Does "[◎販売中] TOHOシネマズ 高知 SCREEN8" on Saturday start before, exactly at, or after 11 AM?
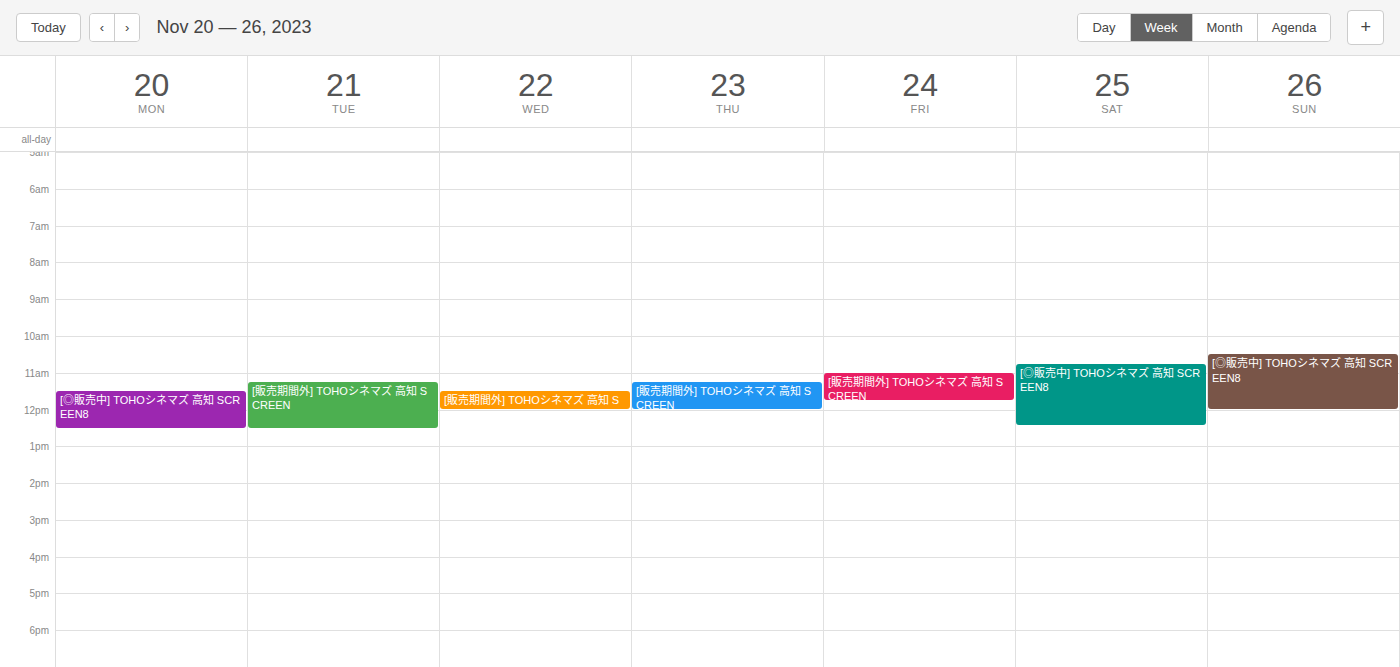
10:45 AM -- before 11 AM, 15 minutes above the 11 AM line.